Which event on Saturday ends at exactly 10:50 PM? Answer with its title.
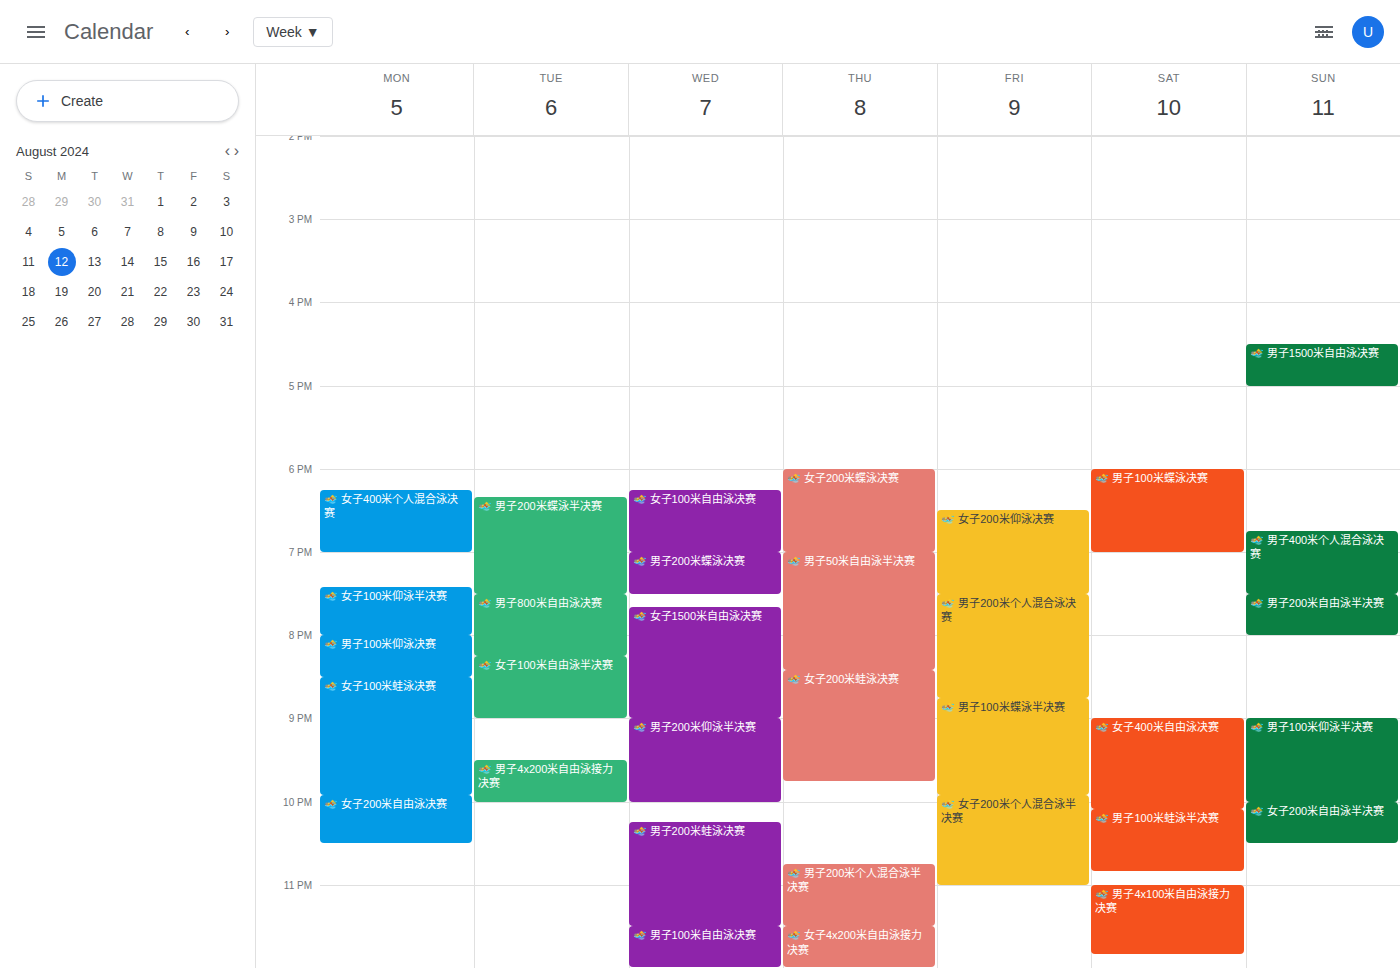
"🏊 男子100米蛙泳半决赛"